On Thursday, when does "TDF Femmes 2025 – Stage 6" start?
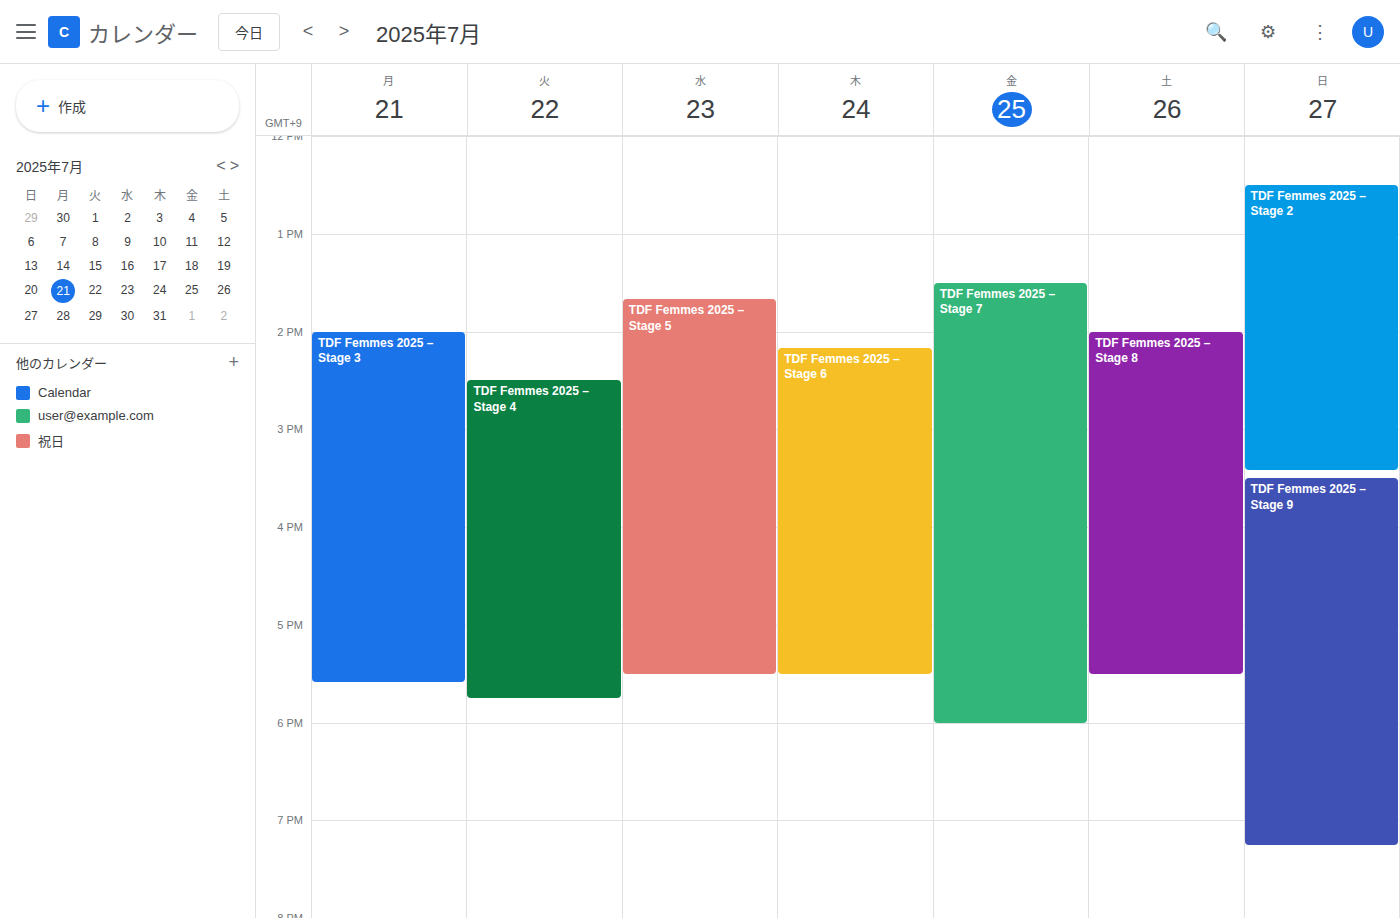
2:10 PM